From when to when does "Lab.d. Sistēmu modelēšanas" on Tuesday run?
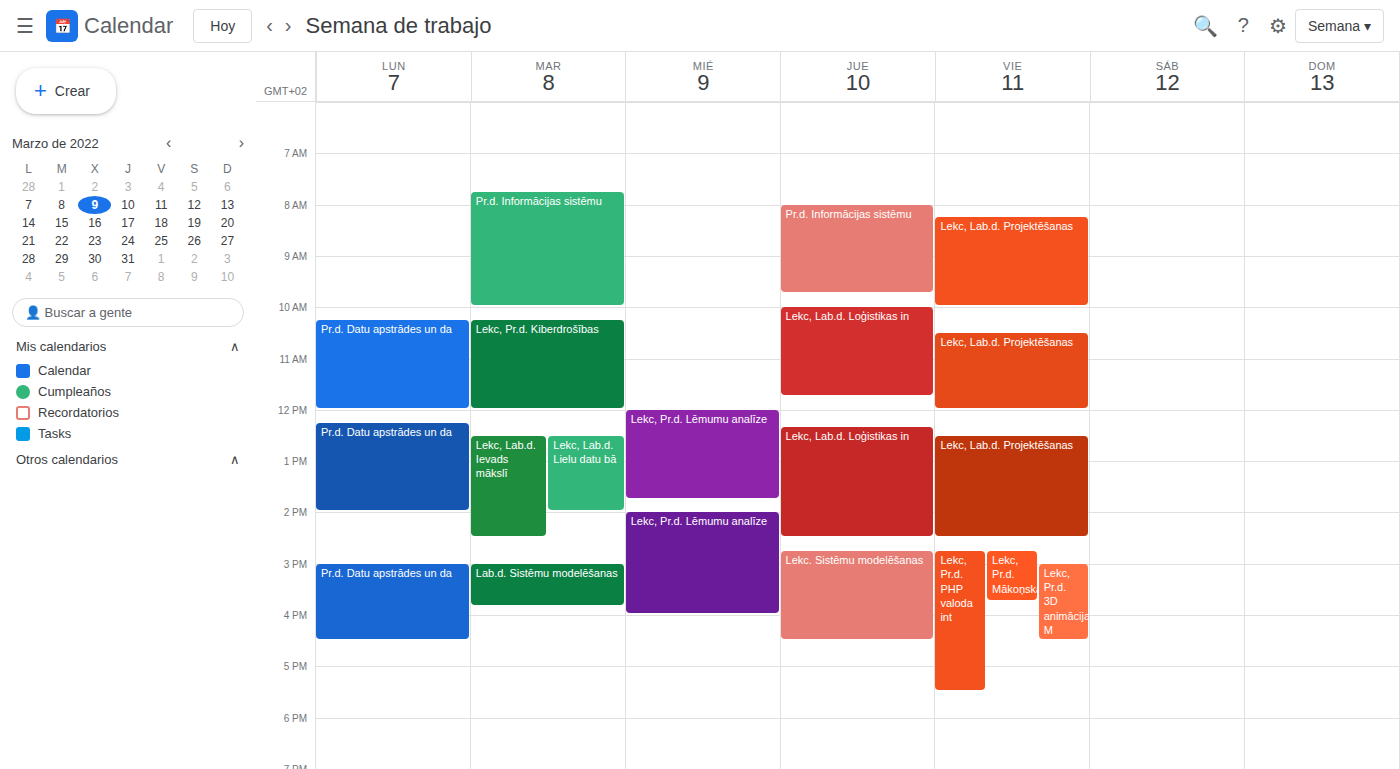
3:00 PM to 3:50 PM